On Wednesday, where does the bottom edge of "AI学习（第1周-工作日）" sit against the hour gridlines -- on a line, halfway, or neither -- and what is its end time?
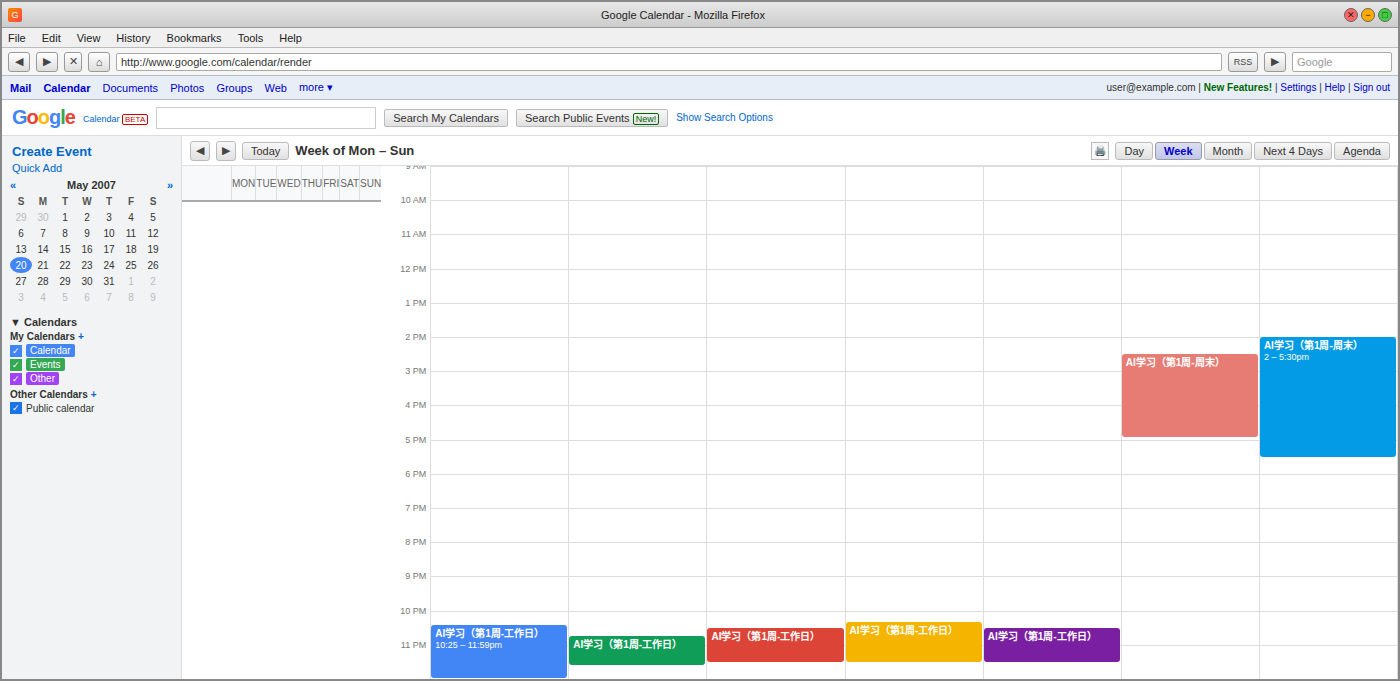
11:30 PM -- halfway between the 11 PM and 12 AM lines.